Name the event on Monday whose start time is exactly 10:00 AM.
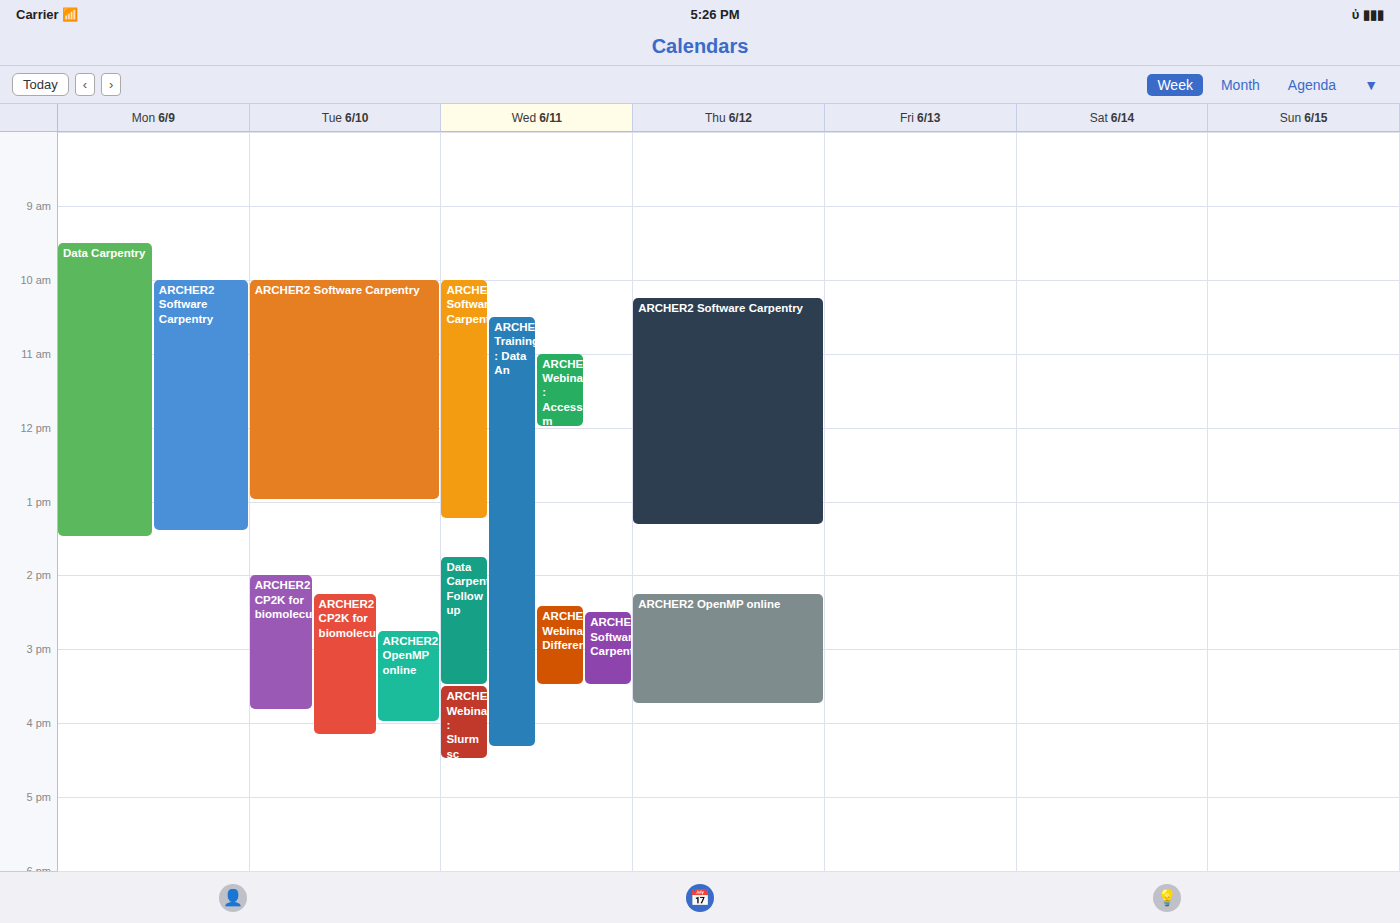
"ARCHER2 Software Carpentry"